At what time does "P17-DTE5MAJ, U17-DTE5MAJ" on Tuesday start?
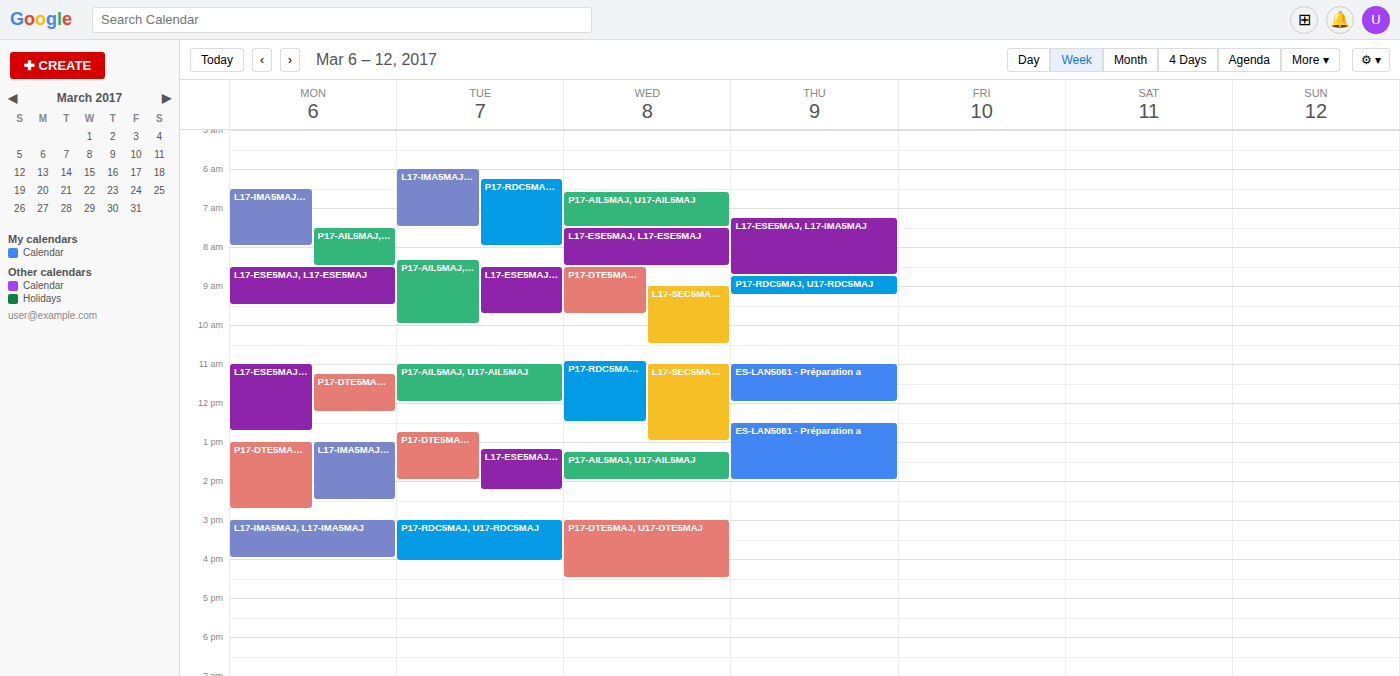
12:45 PM